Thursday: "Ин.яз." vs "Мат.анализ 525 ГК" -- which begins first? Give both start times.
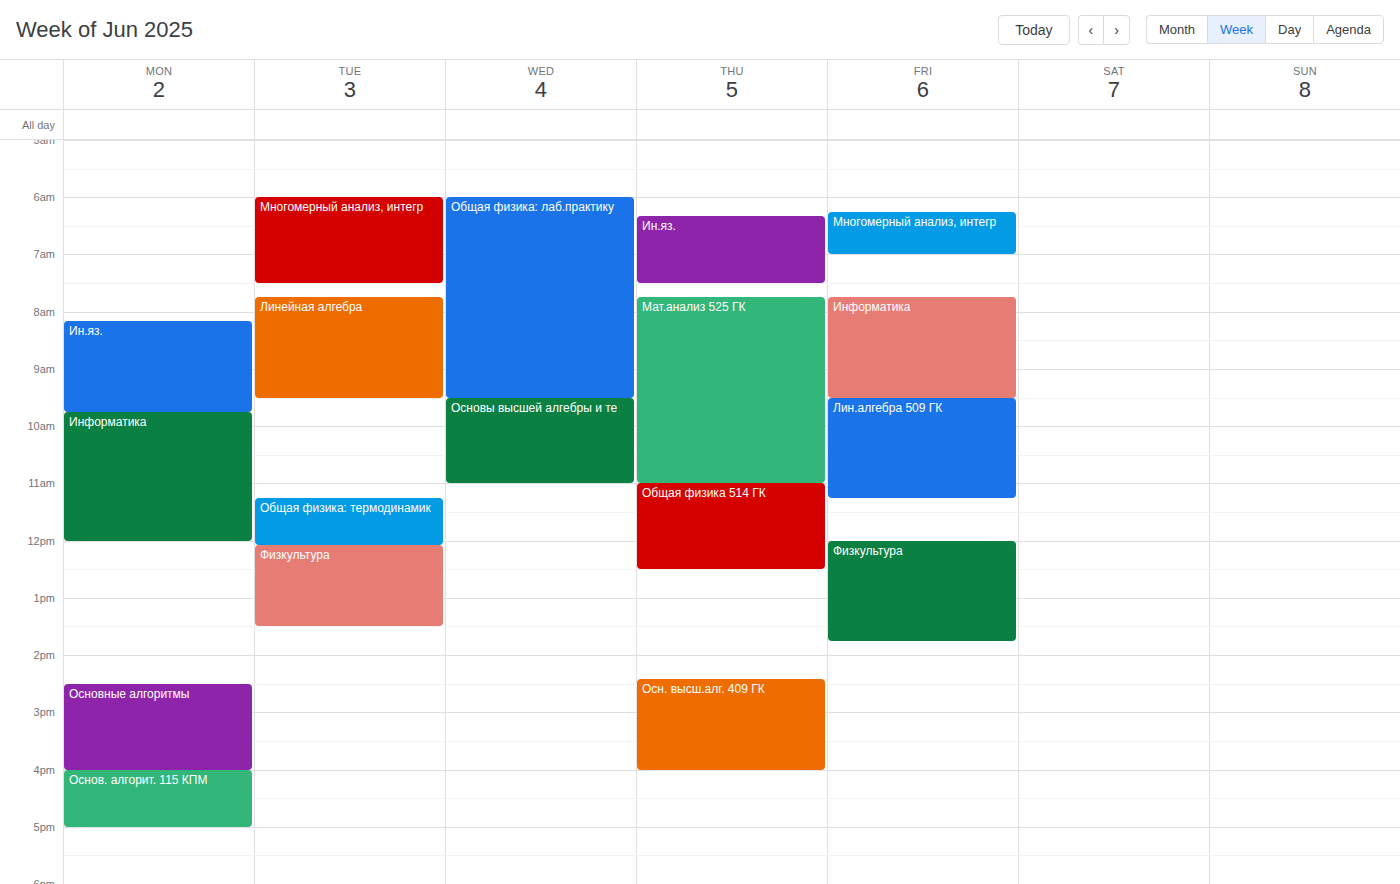
"Ин.яз." 6:20 AM; "Мат.анализ 525 ГК" 7:45 AM.